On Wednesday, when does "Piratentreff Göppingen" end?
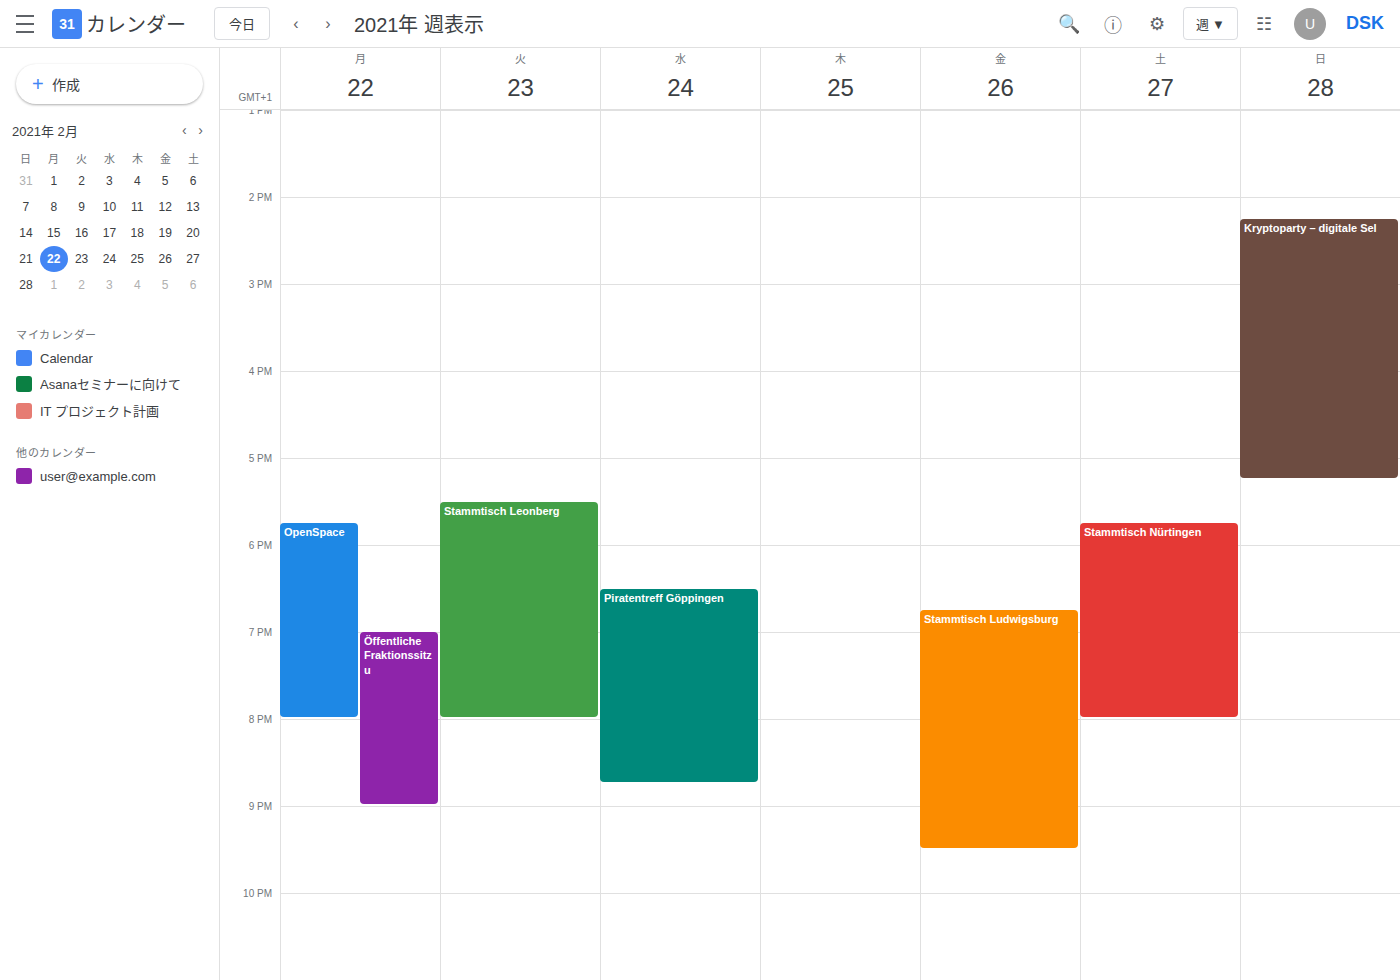
8:45 PM